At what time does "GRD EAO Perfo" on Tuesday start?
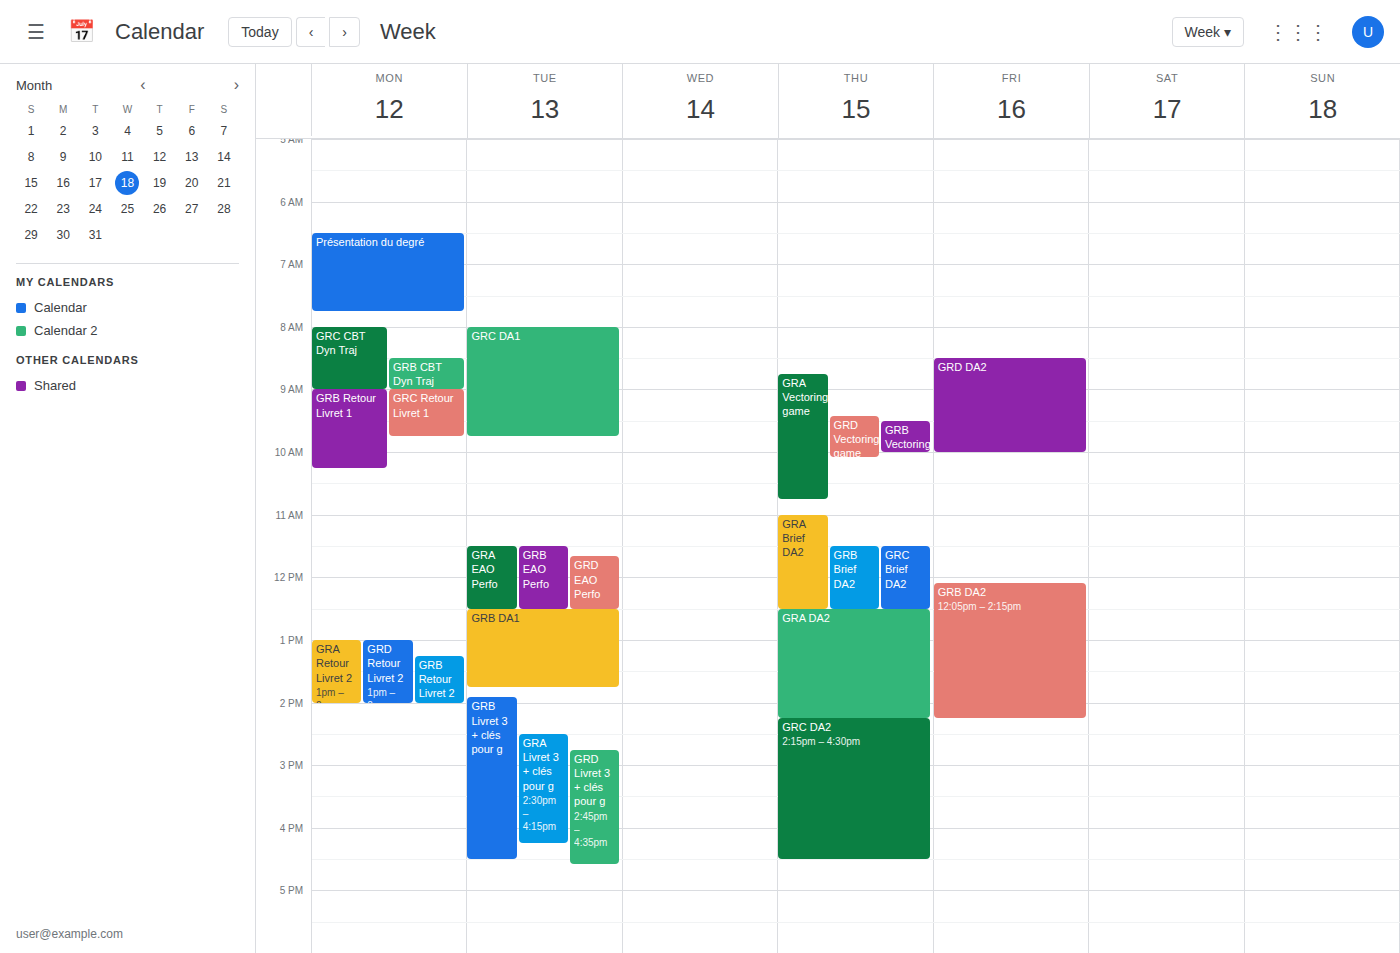
11:40 AM